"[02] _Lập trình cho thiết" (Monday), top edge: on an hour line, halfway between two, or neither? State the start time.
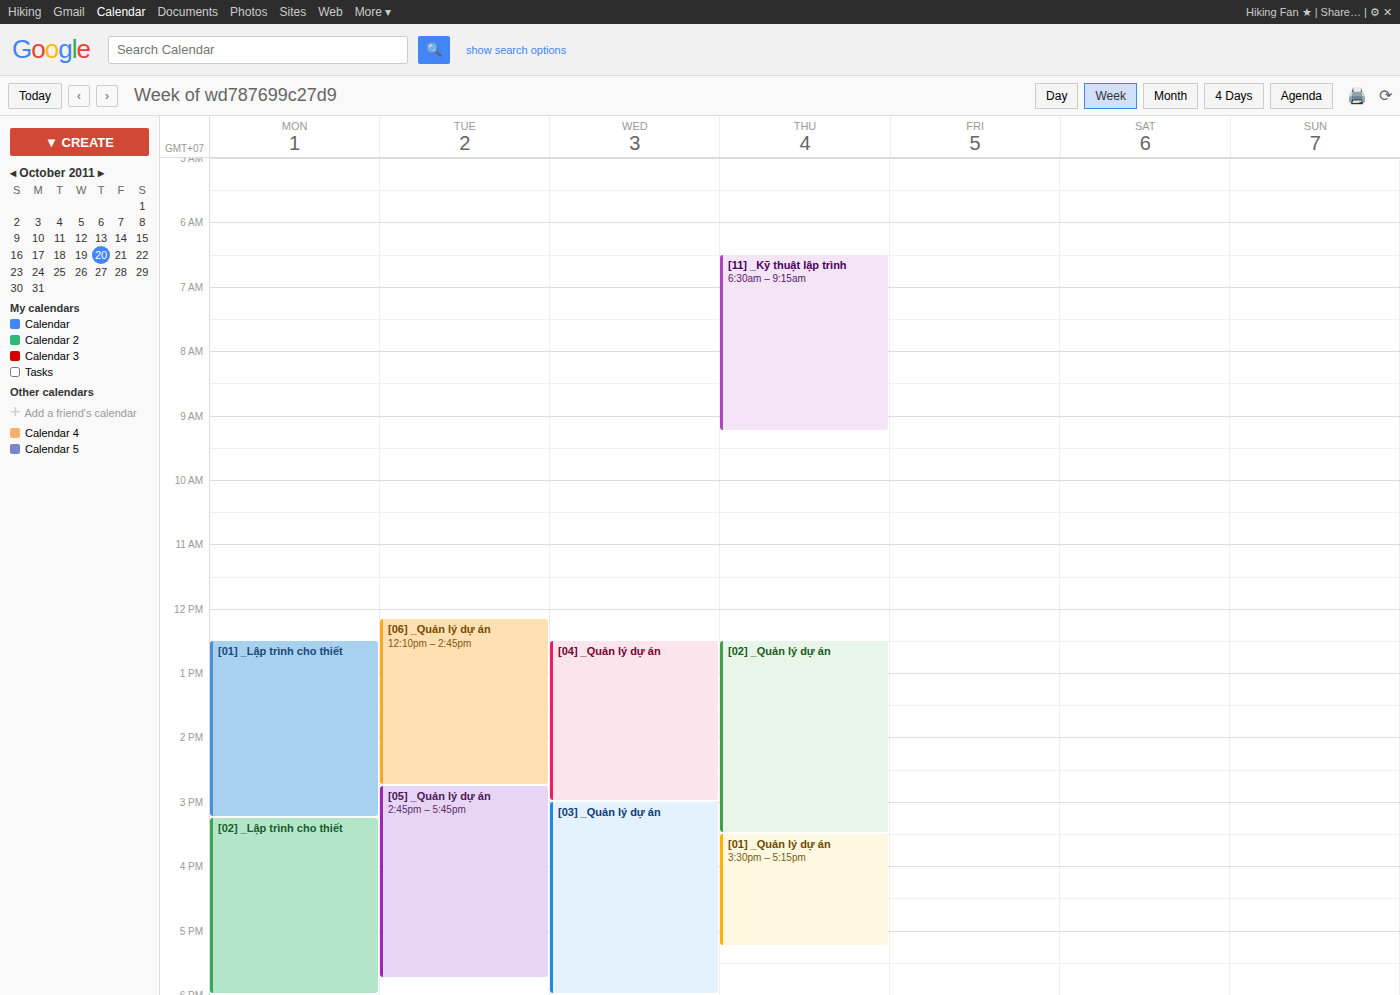
3:15 PM -- neither: a quarter of the way from the 3 PM line to the 4 PM line.